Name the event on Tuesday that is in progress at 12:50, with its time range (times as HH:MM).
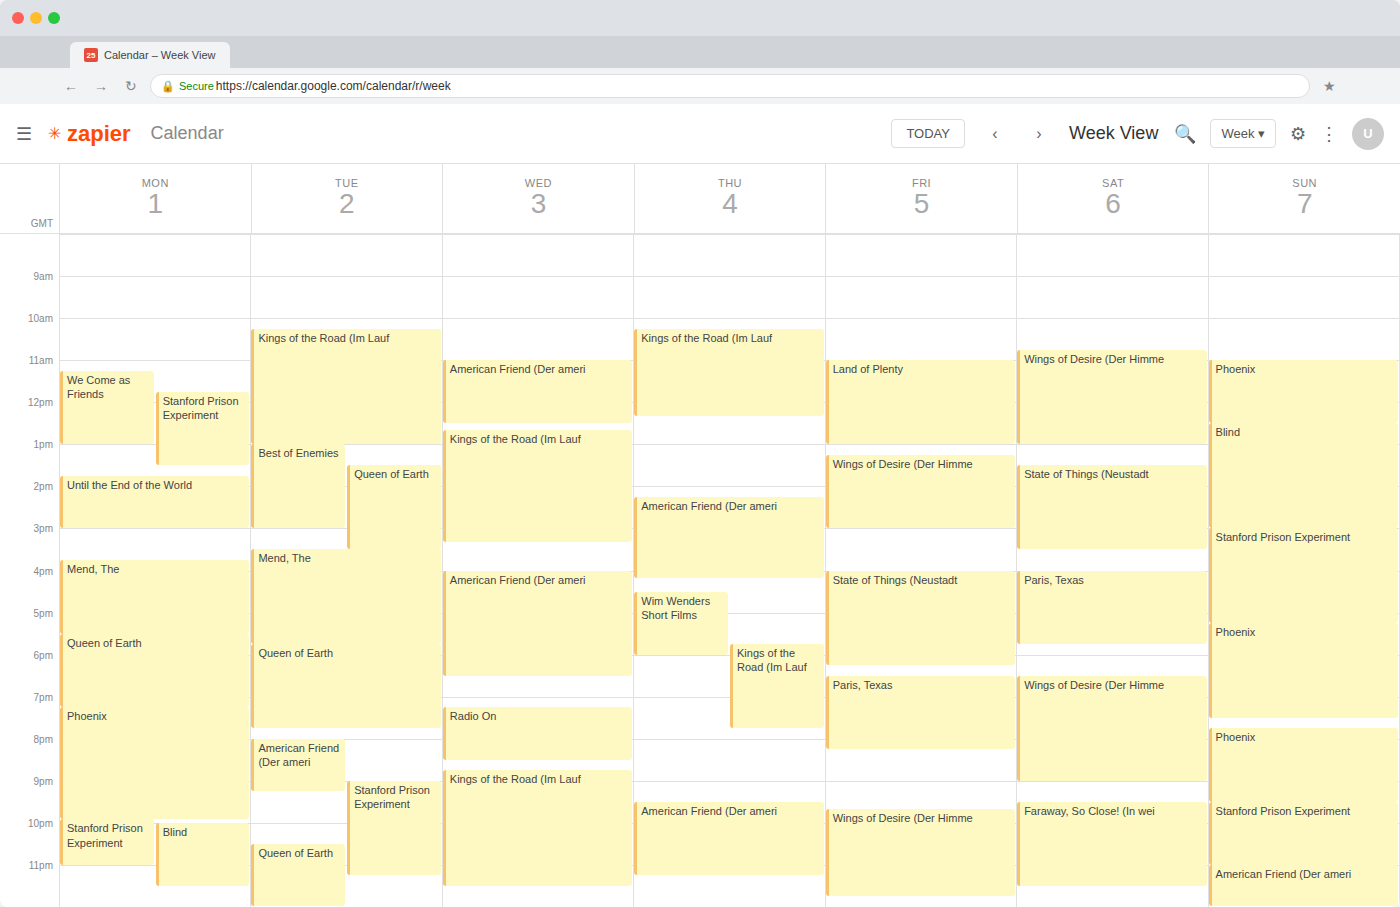
"Kings of the Road (Im Lauf", 10:15 to 13:00